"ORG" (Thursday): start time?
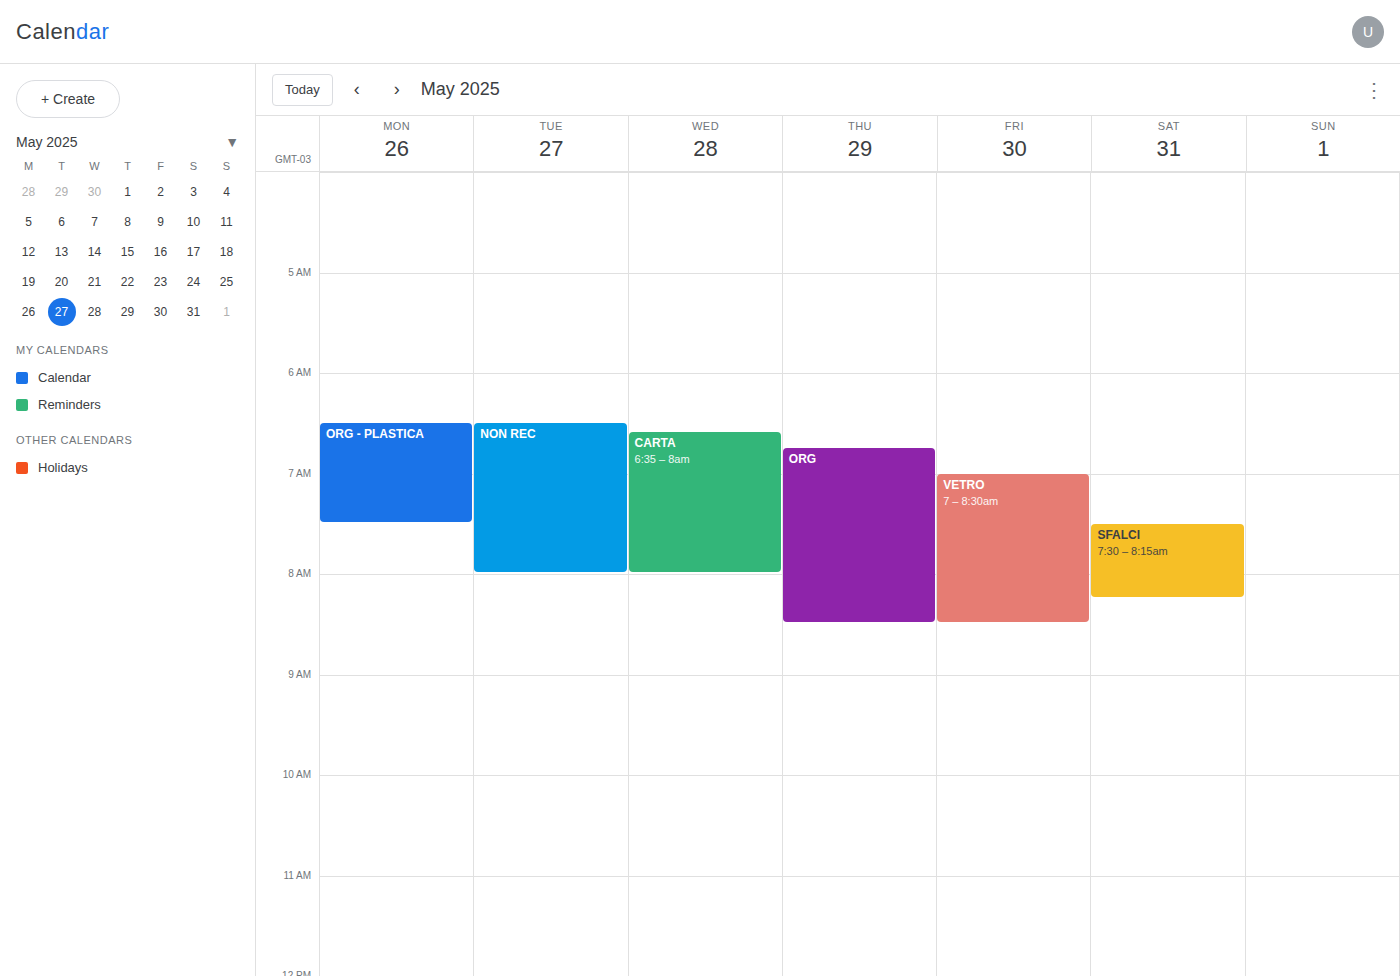
6:45 AM